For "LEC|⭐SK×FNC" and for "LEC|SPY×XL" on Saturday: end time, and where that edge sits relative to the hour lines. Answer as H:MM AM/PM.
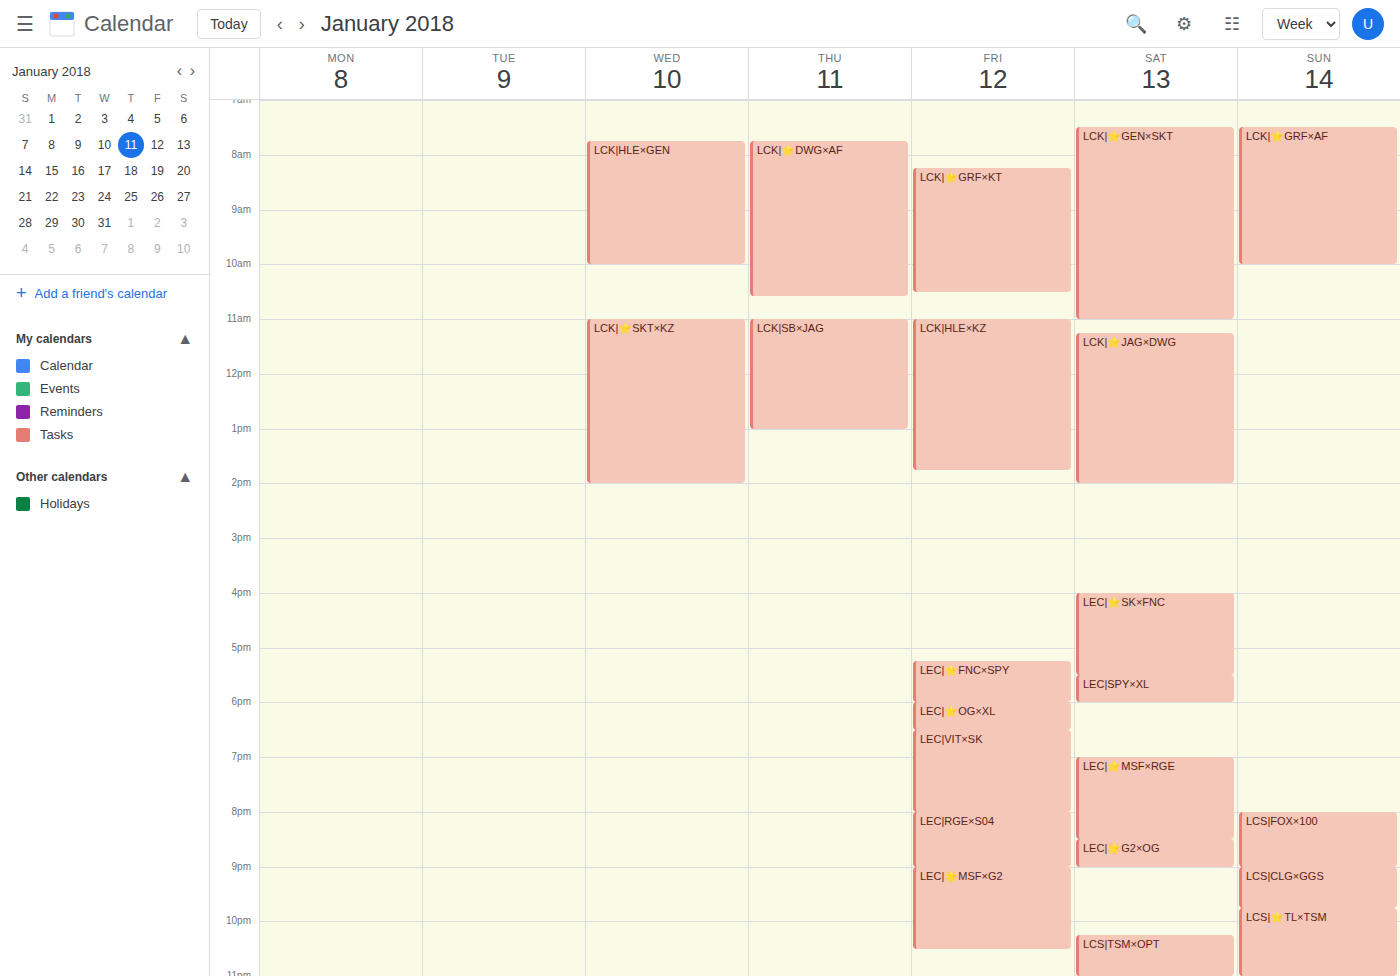
"LEC|⭐SK×FNC": 5:30 PM, halfway between the 5 PM and 6 PM lines. "LEC|SPY×XL": 6:00 PM, exactly on the 6 PM line.